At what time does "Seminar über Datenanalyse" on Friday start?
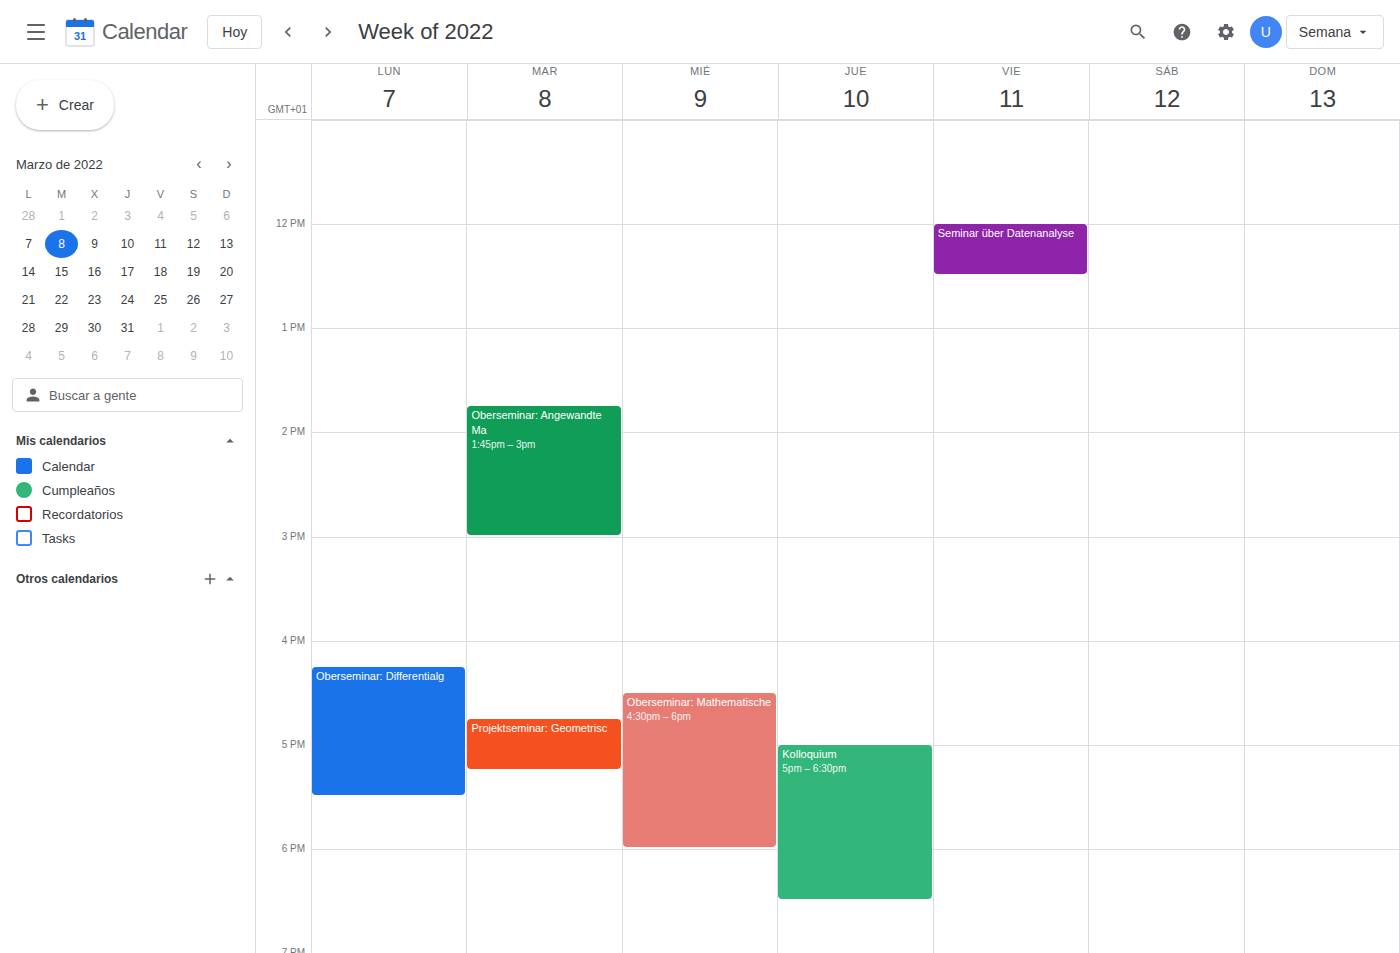
12:00 PM